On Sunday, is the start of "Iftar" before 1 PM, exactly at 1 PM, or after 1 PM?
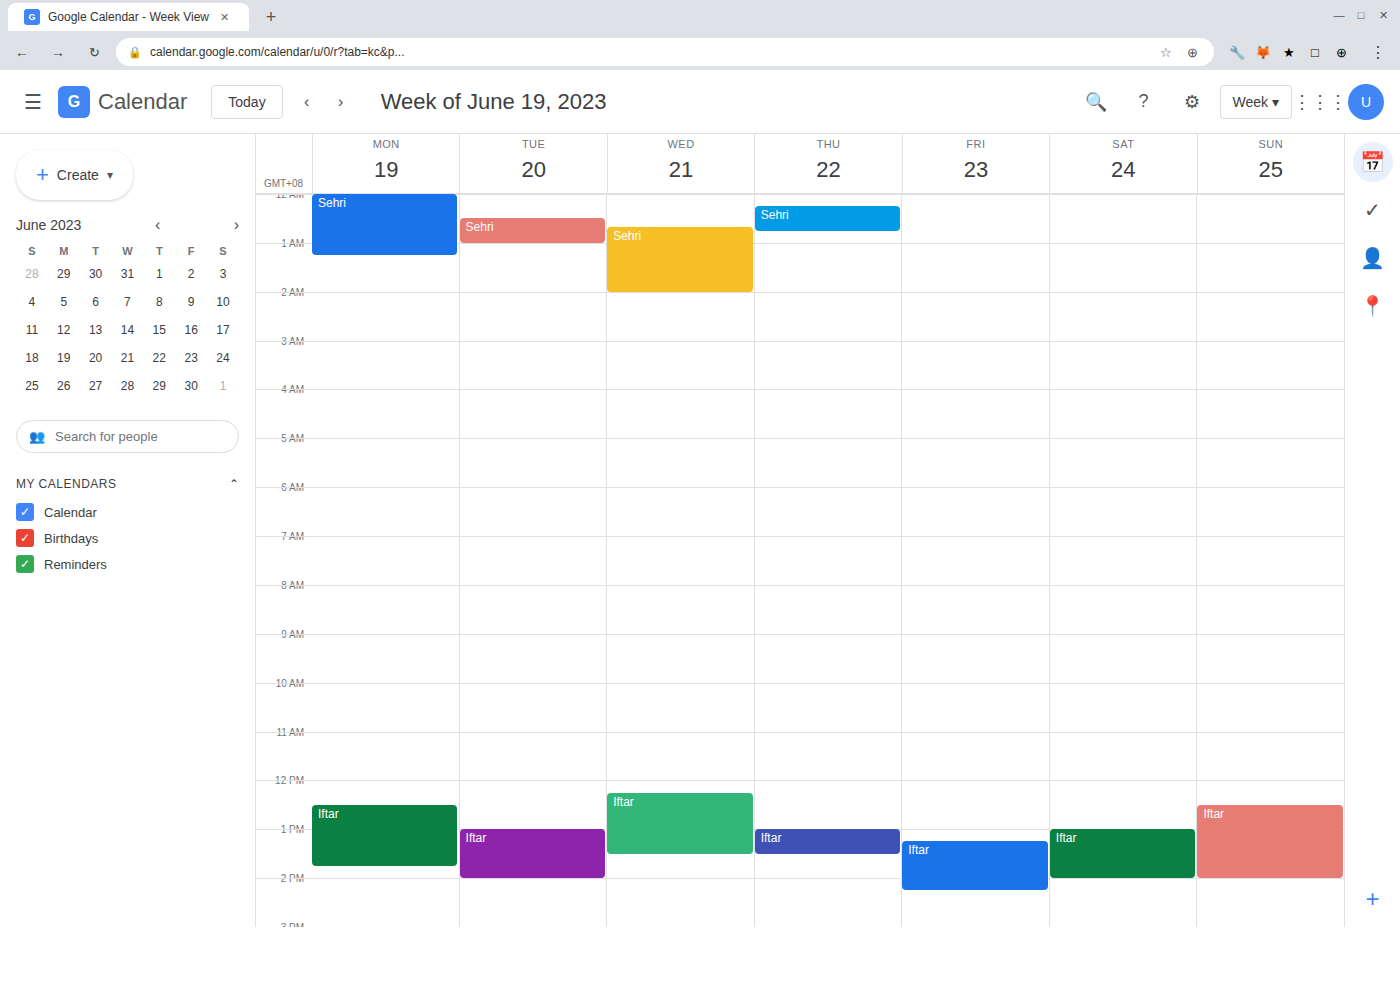
12:30 PM -- before 1 PM, 30 minutes above the 1 PM line.